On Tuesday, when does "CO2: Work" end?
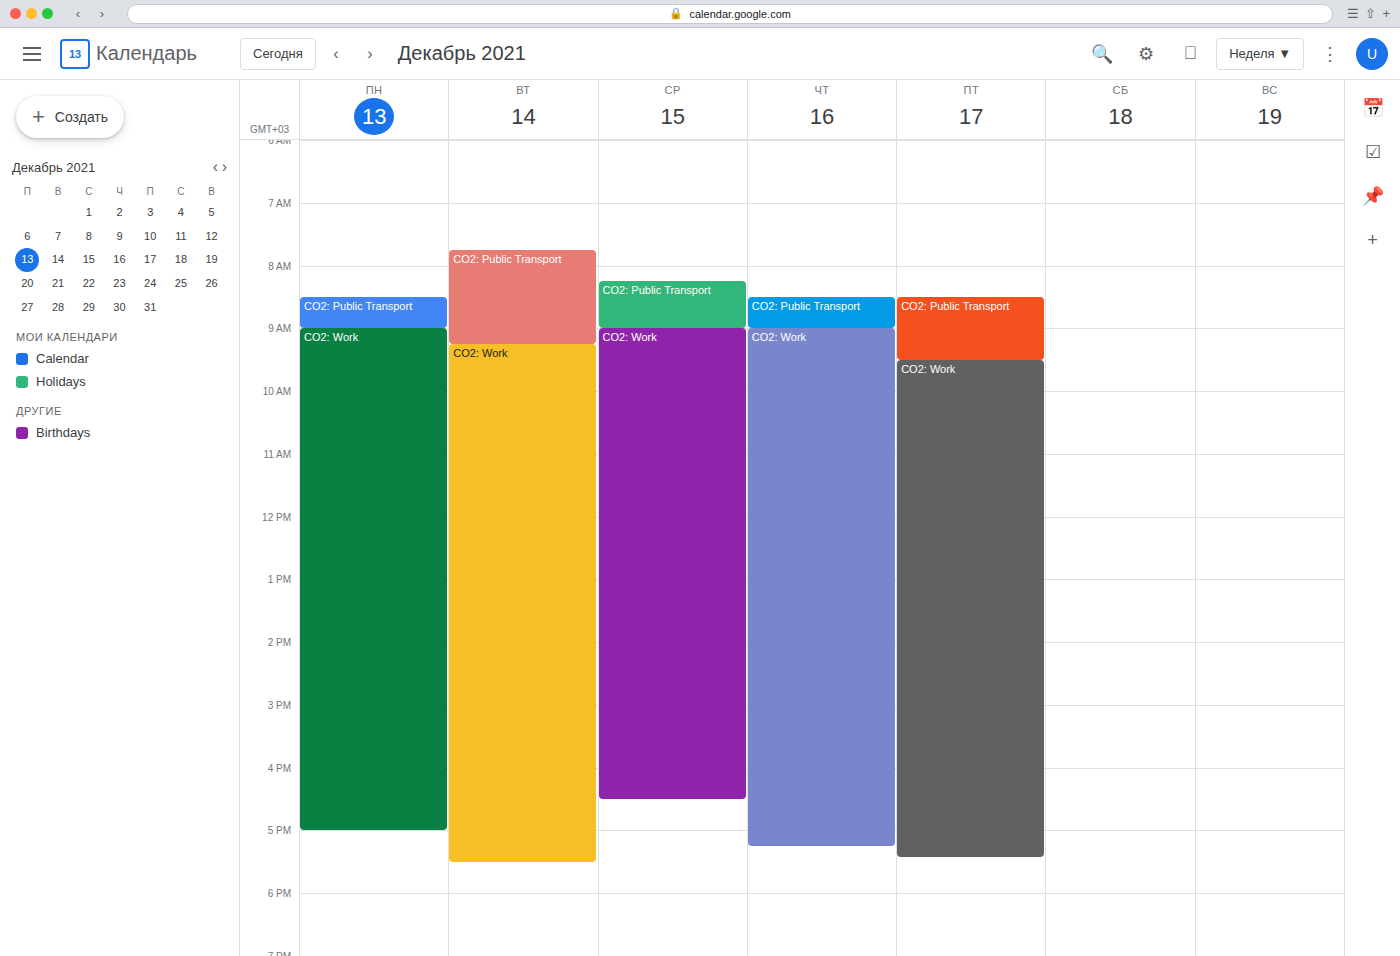
5:30 PM